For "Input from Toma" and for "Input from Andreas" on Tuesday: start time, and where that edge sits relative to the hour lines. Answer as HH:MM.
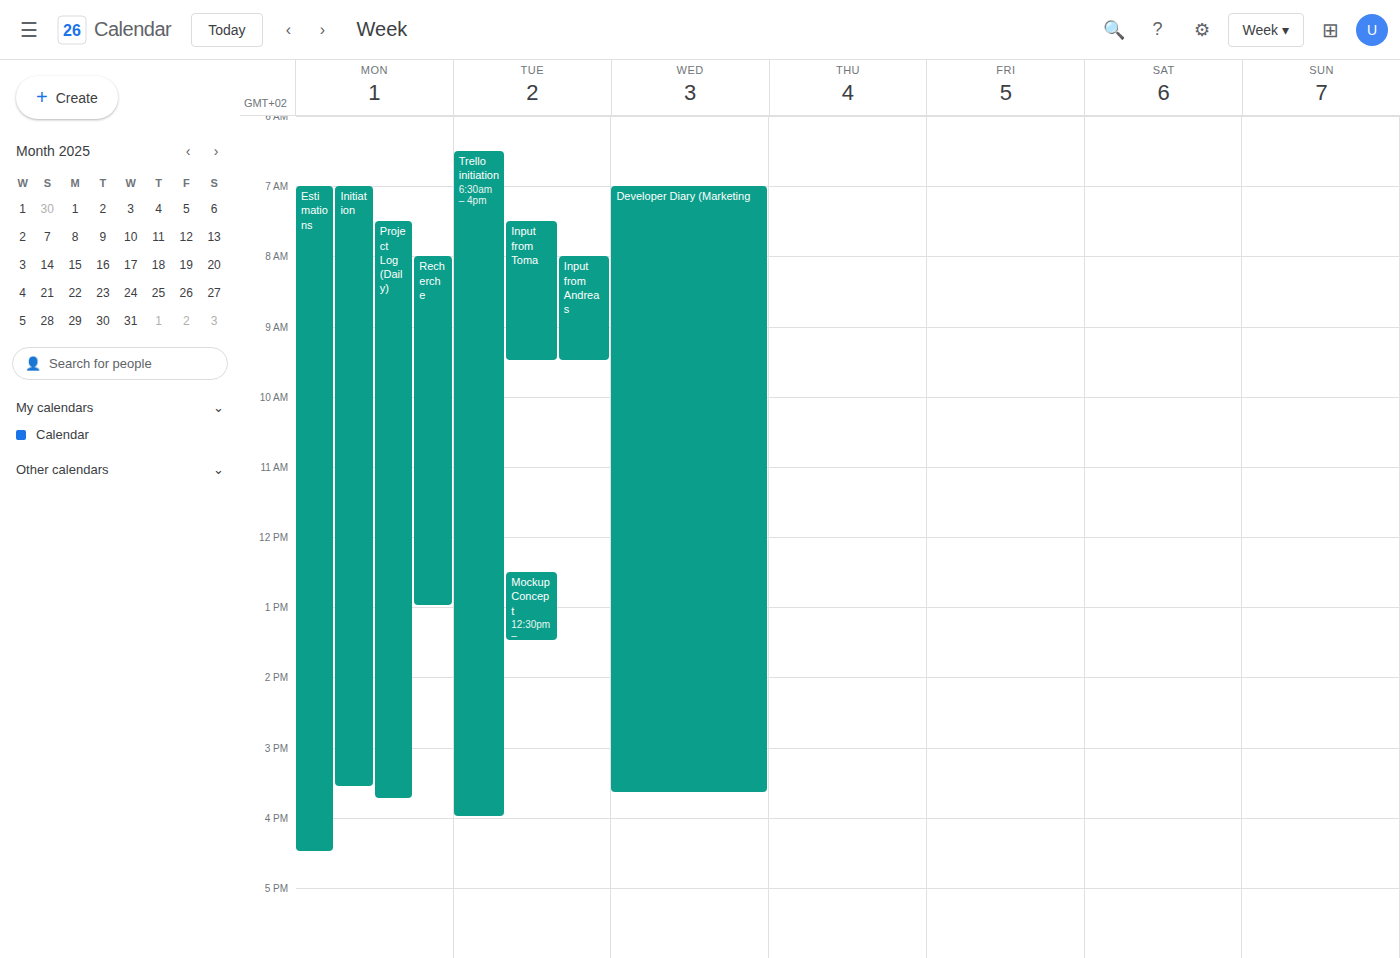
"Input from Toma": 07:30, halfway between the 07:00 and 08:00 lines. "Input from Andreas": 08:00, exactly on the 08:00 line.